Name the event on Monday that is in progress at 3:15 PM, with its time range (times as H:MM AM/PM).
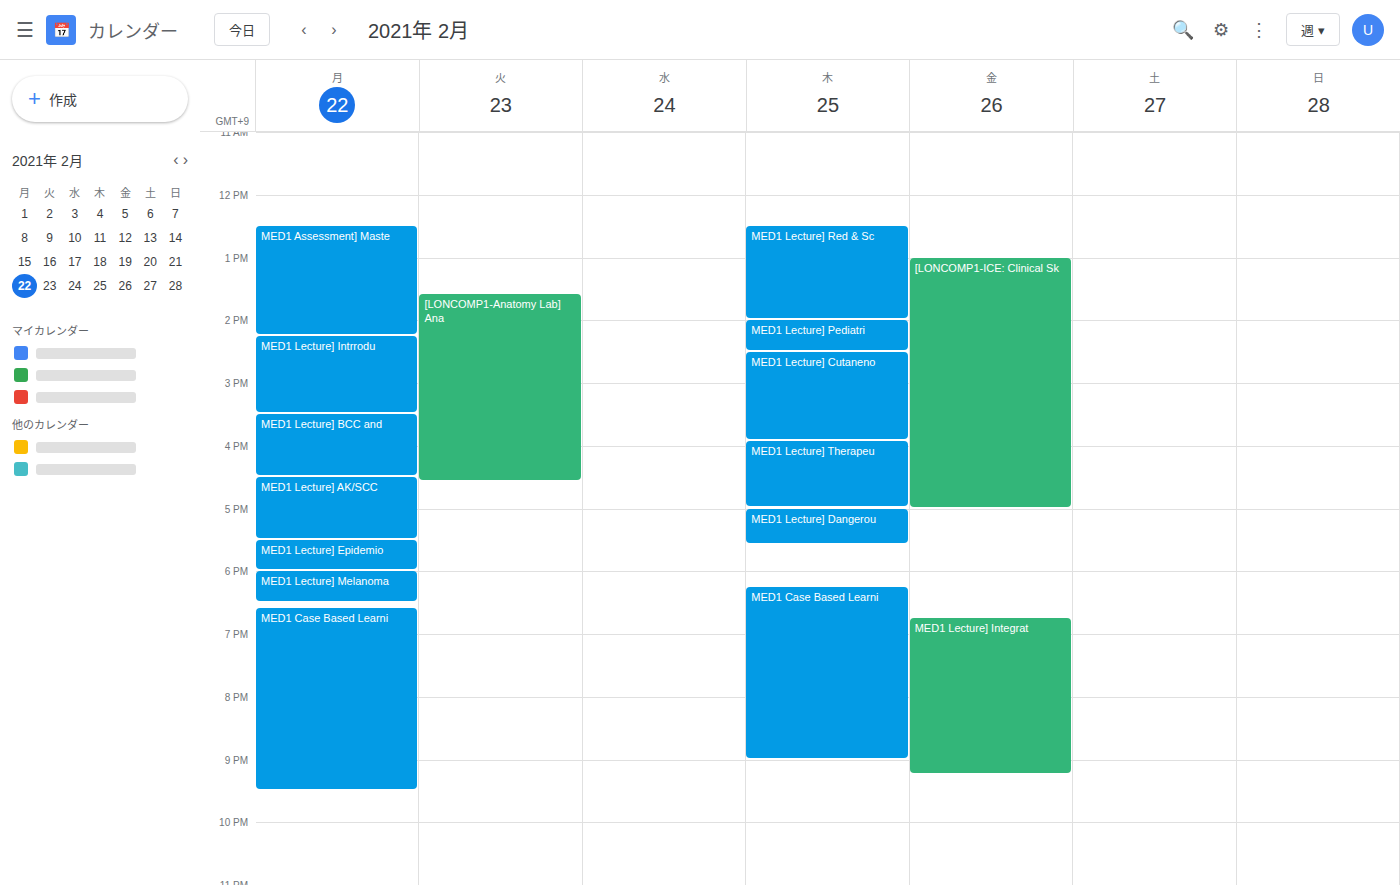
"MED1 Lecture] Intrrodu", 2:15 PM to 3:30 PM